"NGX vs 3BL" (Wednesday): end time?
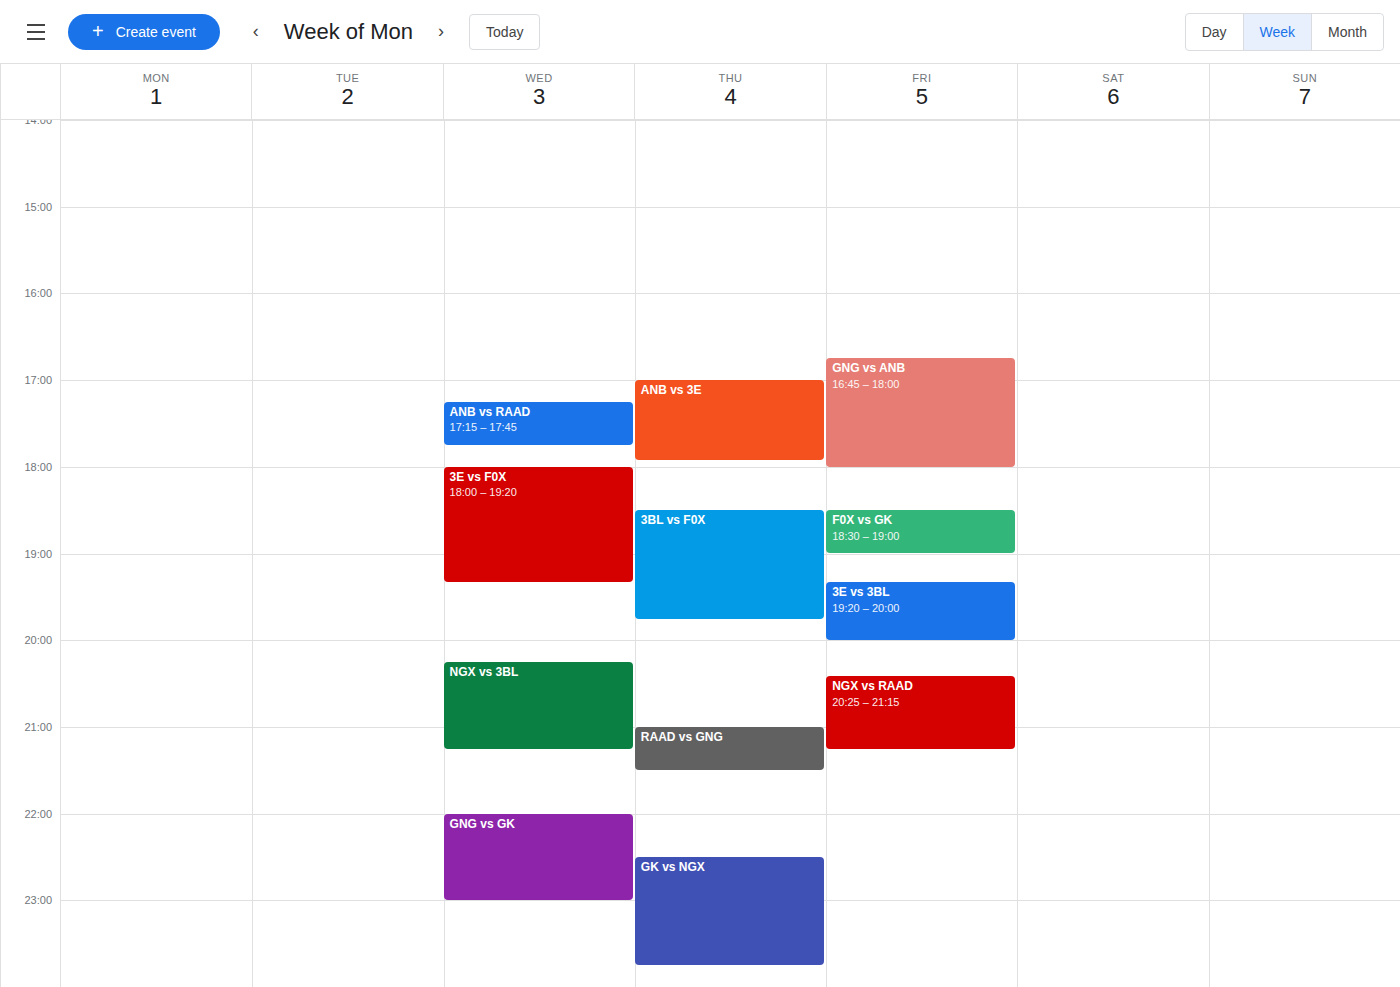
9:15 PM